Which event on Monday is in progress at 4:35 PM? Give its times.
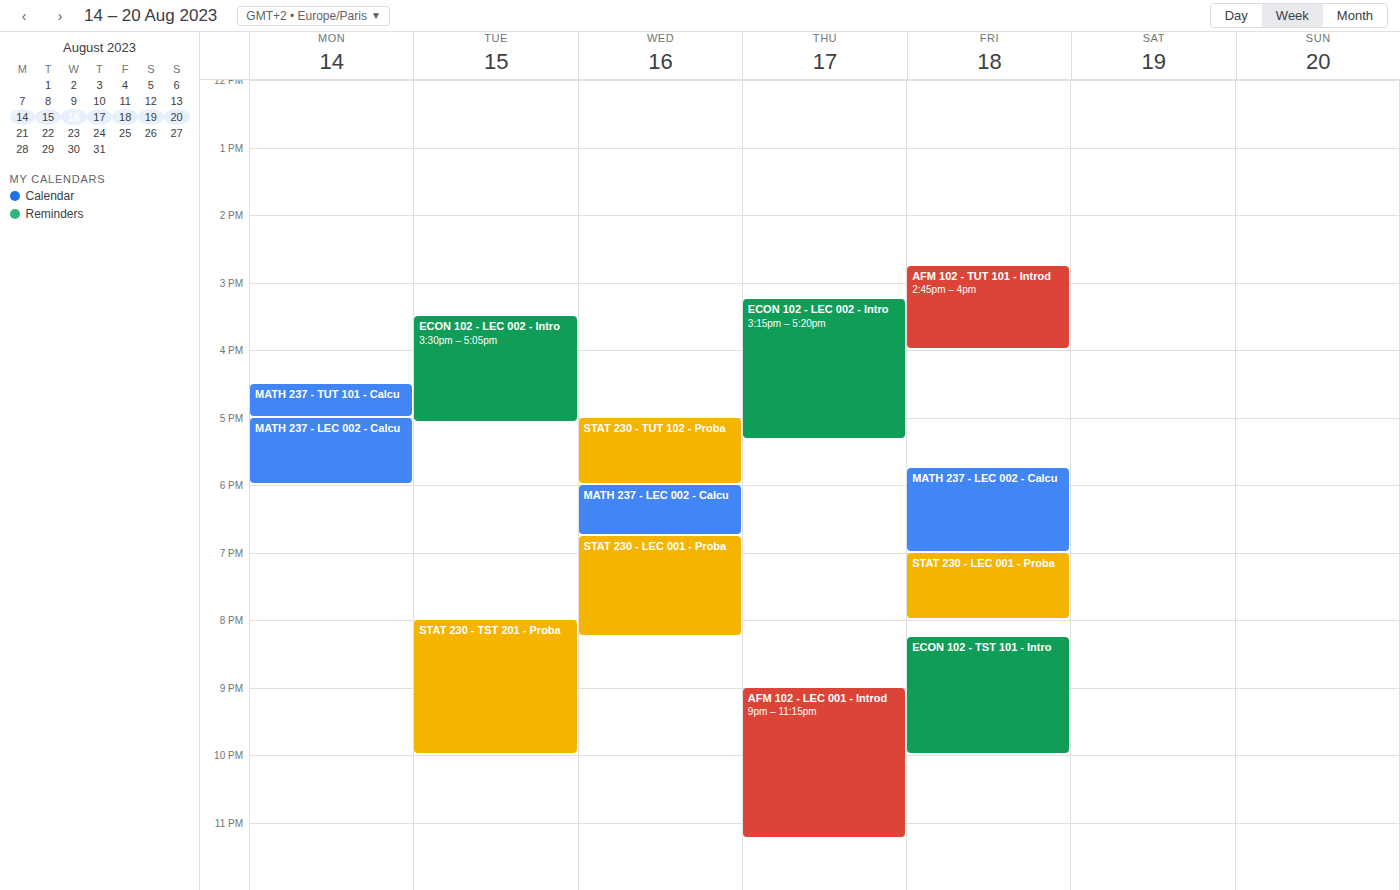
"MATH 237 - TUT 101 - Calcu", 4:30 PM to 5:00 PM